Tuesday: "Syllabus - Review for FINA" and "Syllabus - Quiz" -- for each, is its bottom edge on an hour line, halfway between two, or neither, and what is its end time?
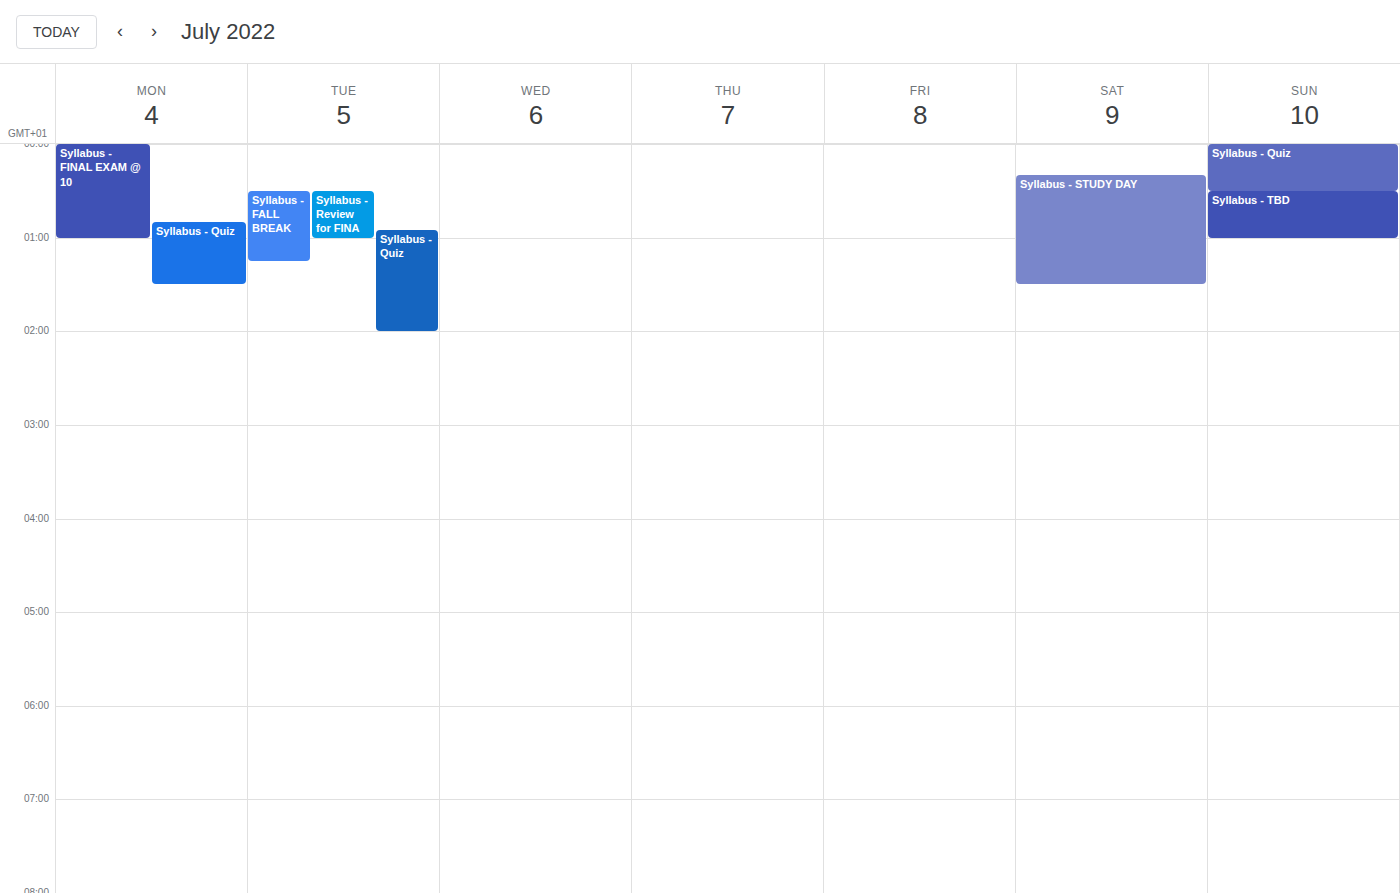
"Syllabus - Review for FINA": 1:00 AM, exactly on the 1 AM line. "Syllabus - Quiz": 2:00 AM, exactly on the 2 AM line.